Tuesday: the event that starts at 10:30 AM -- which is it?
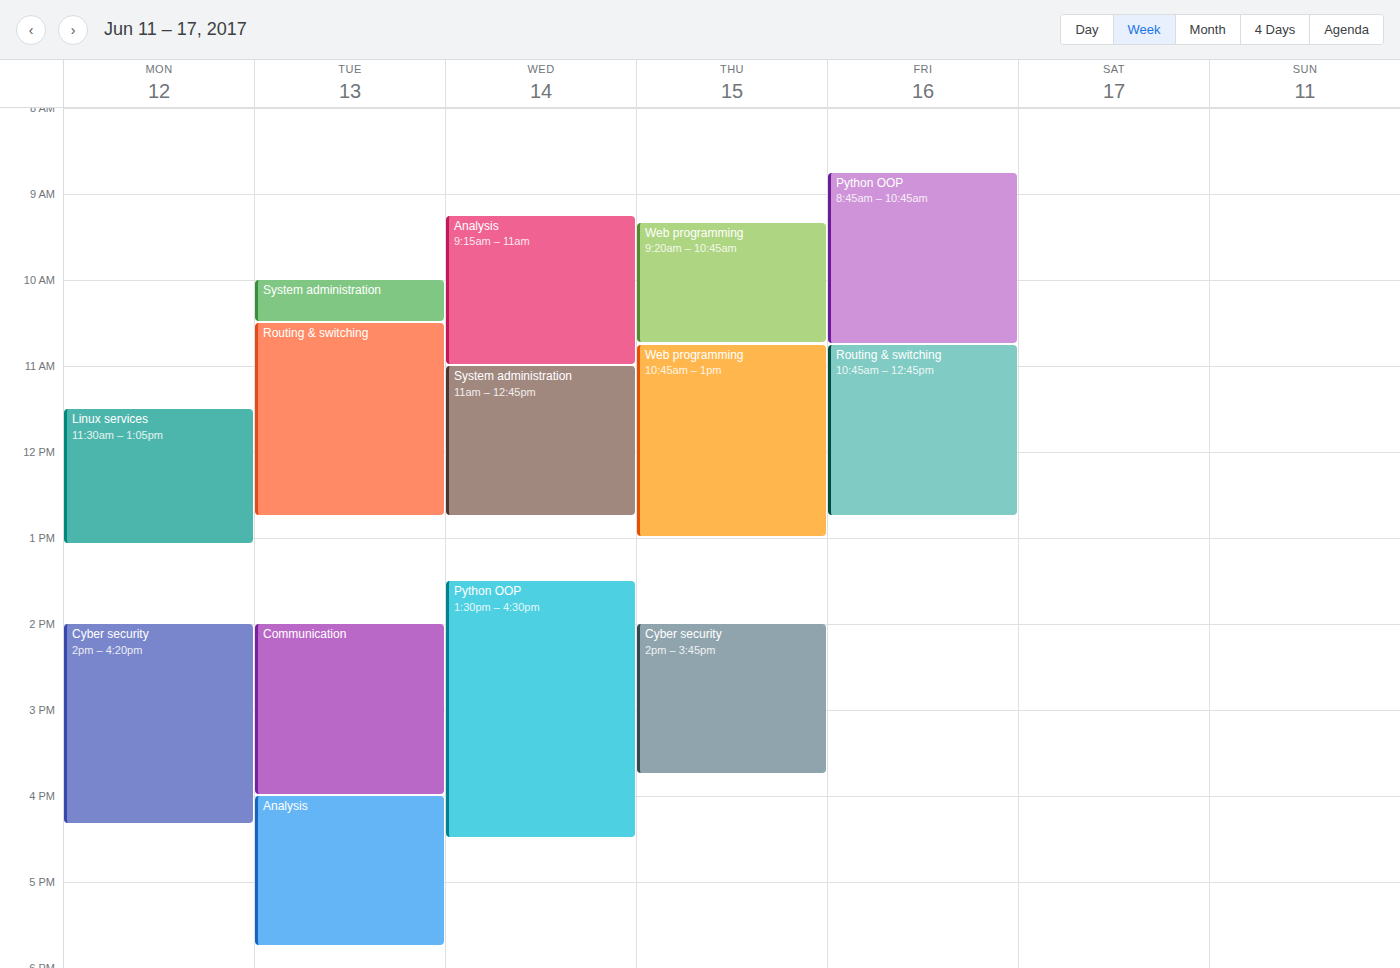
"Routing & switching"